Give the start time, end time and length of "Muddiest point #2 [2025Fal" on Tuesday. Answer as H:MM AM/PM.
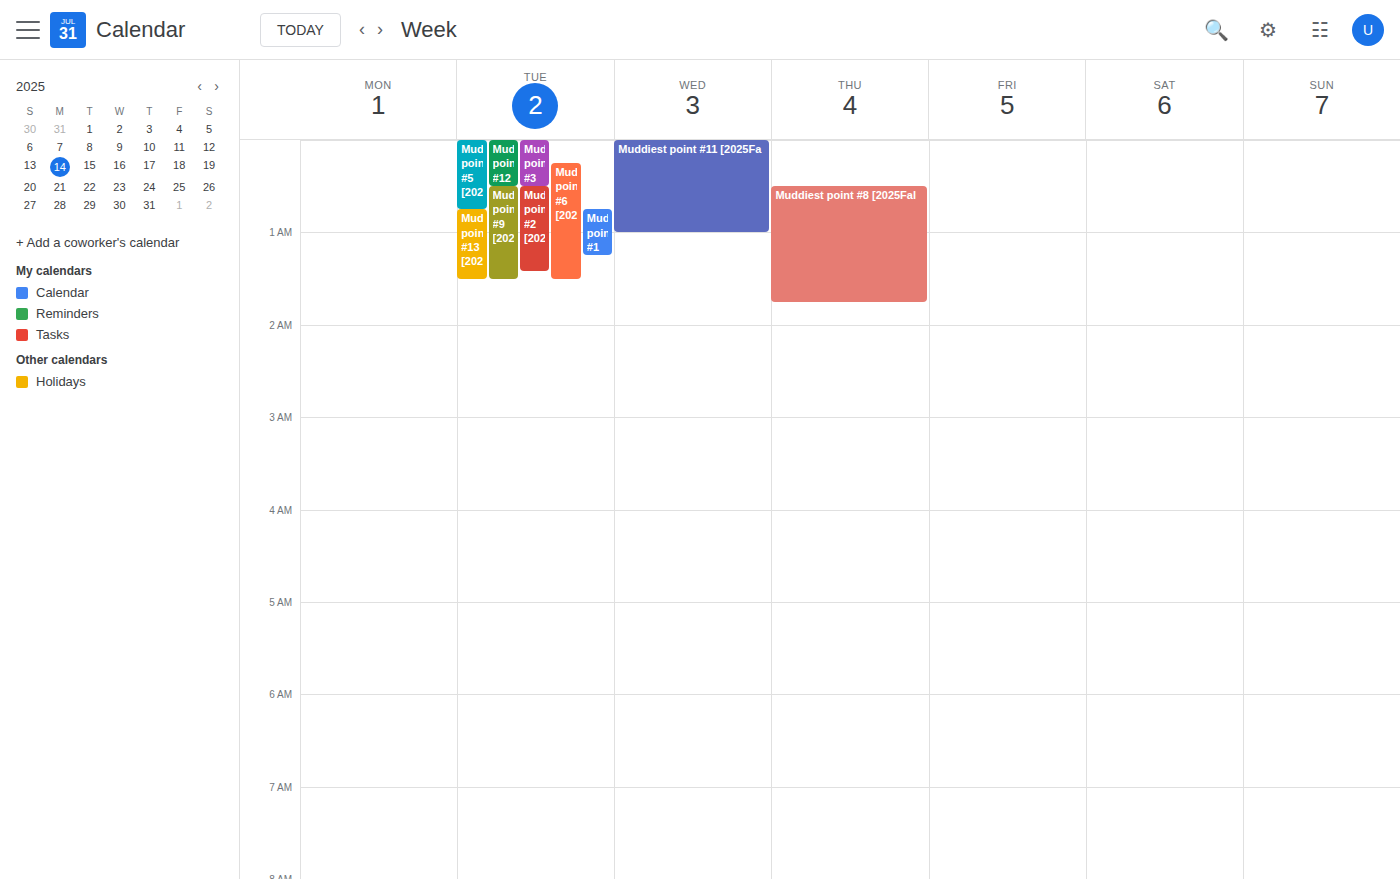
12:30 AM to 1:25 AM, 55 minutes